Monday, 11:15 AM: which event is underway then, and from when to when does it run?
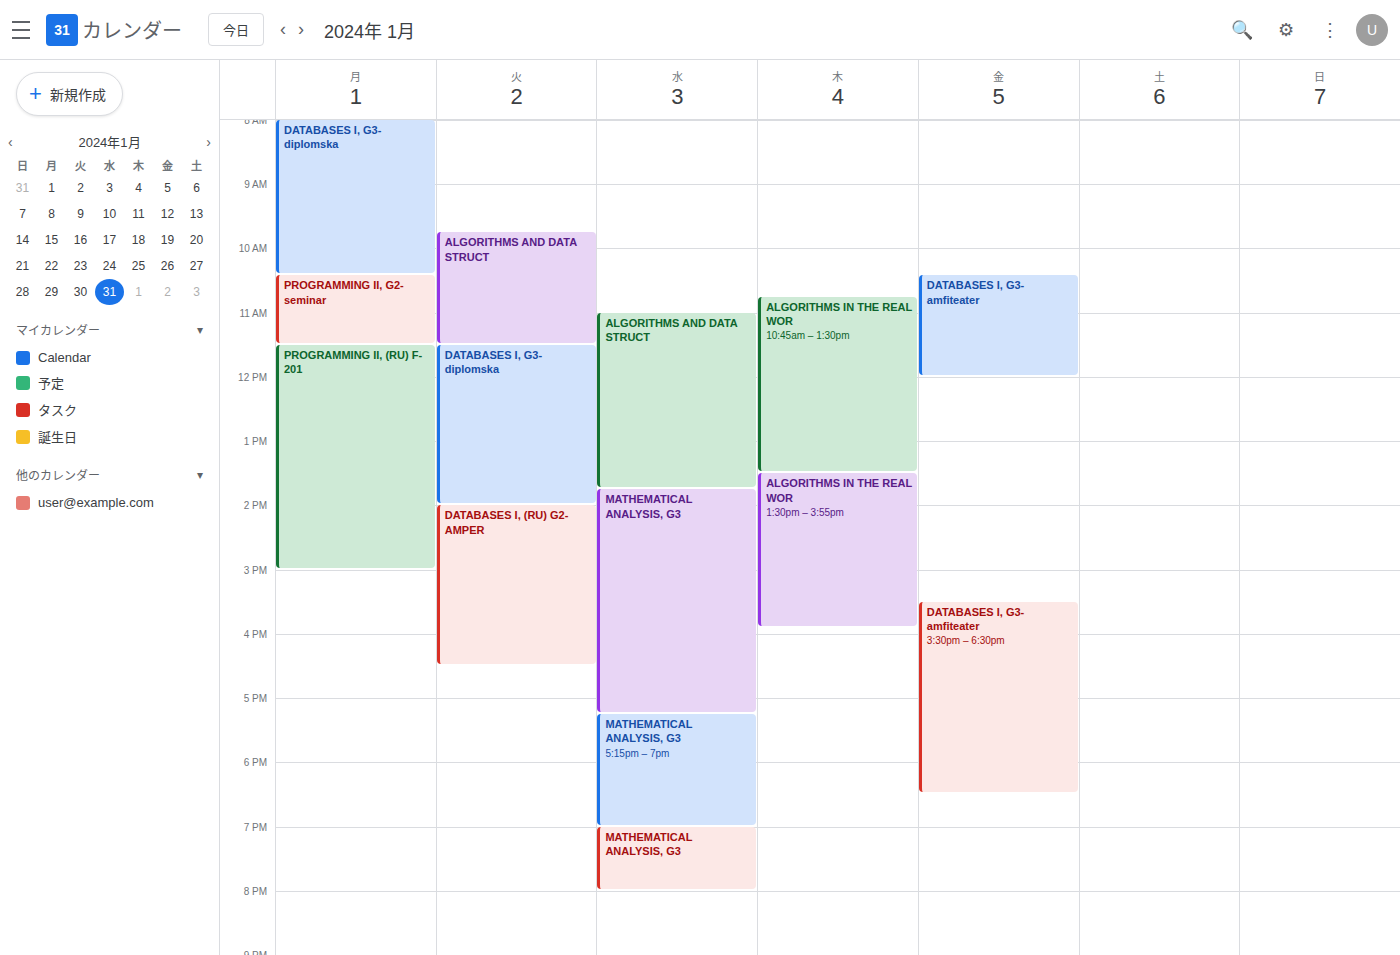
"PROGRAMMING II, G2-seminar", 10:25 AM to 11:30 AM